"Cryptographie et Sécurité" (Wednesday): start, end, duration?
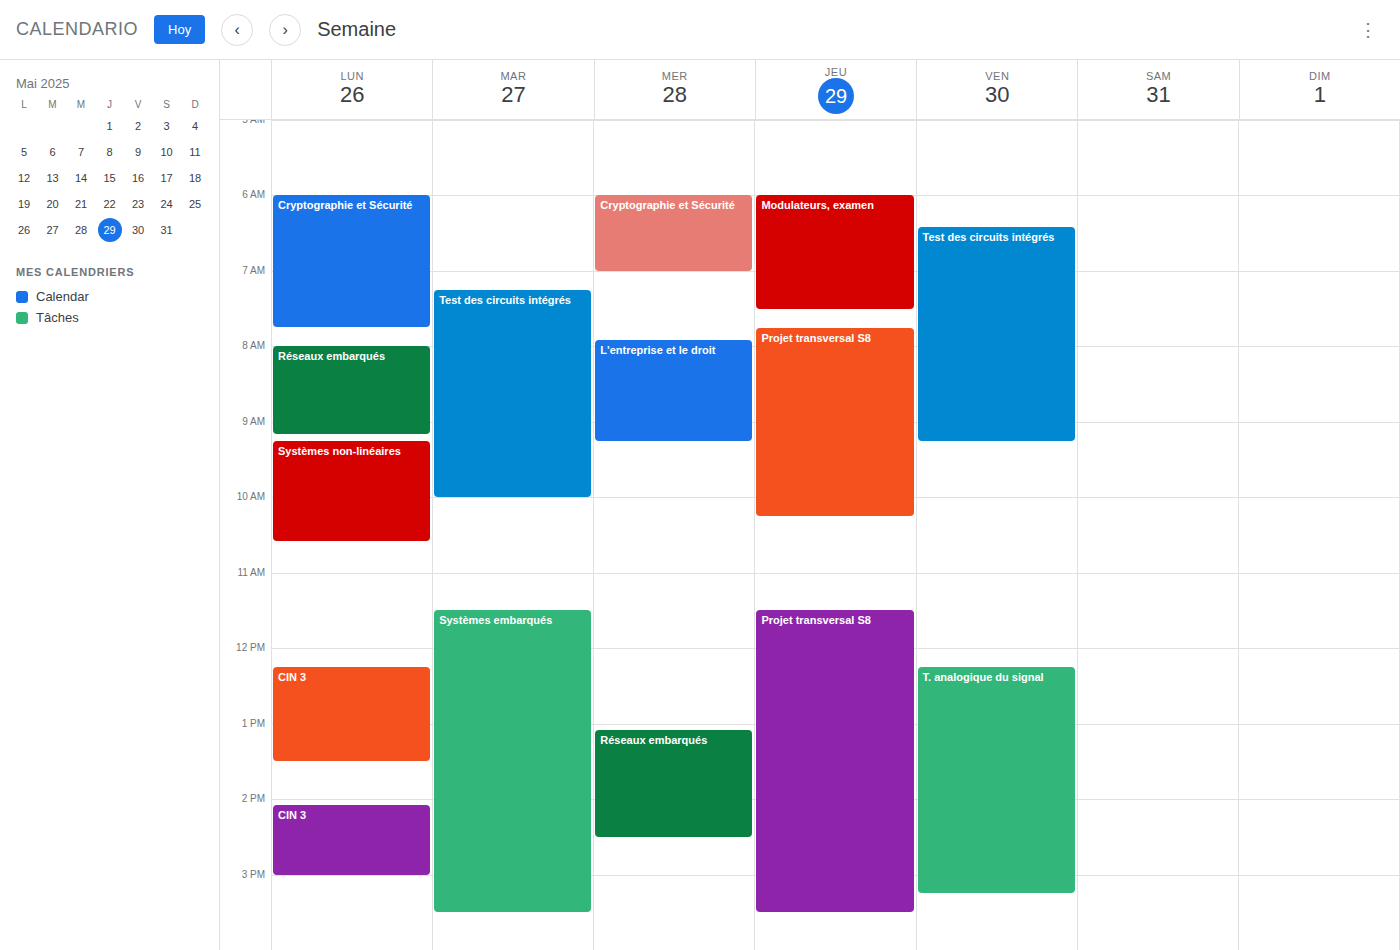
6:00 AM to 7:00 AM, 1 hour